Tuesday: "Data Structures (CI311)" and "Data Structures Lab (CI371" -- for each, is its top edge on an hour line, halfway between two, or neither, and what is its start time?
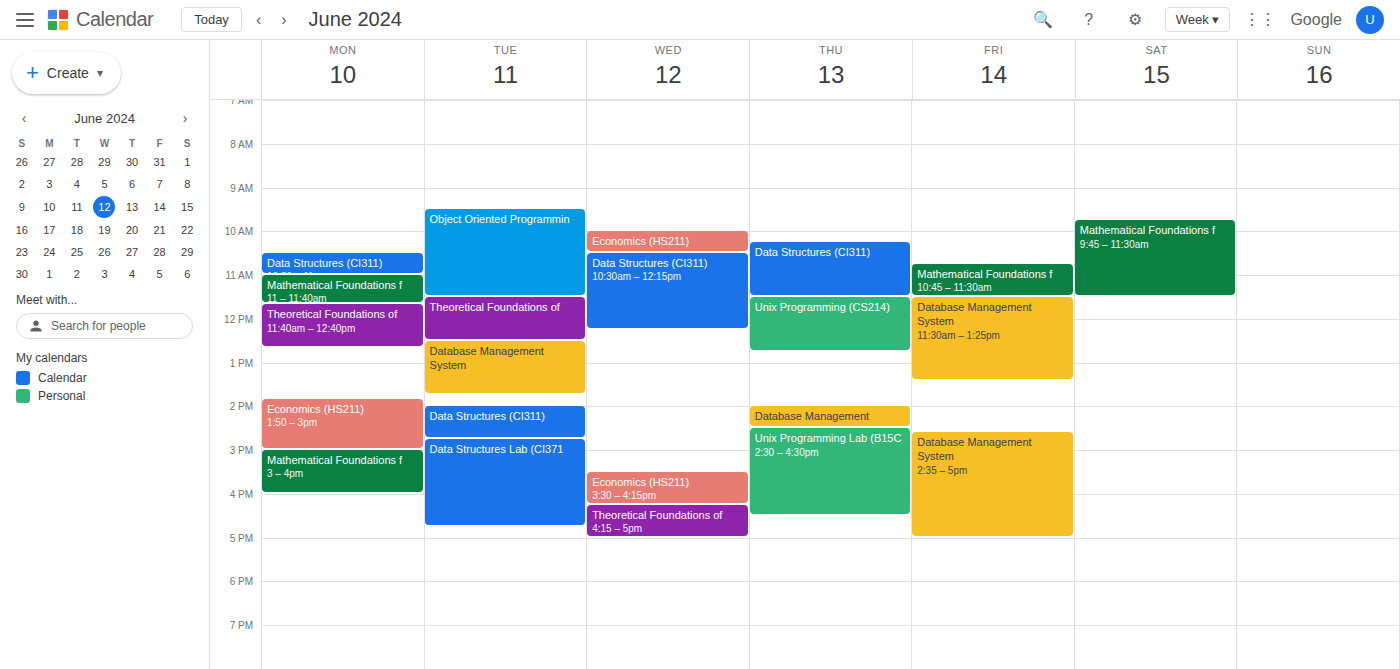
"Data Structures (CI311)": 2:00 PM, exactly on the 2 PM line. "Data Structures Lab (CI371": 2:45 PM, neither: three quarters of the way from the 2 PM line to the 3 PM line.